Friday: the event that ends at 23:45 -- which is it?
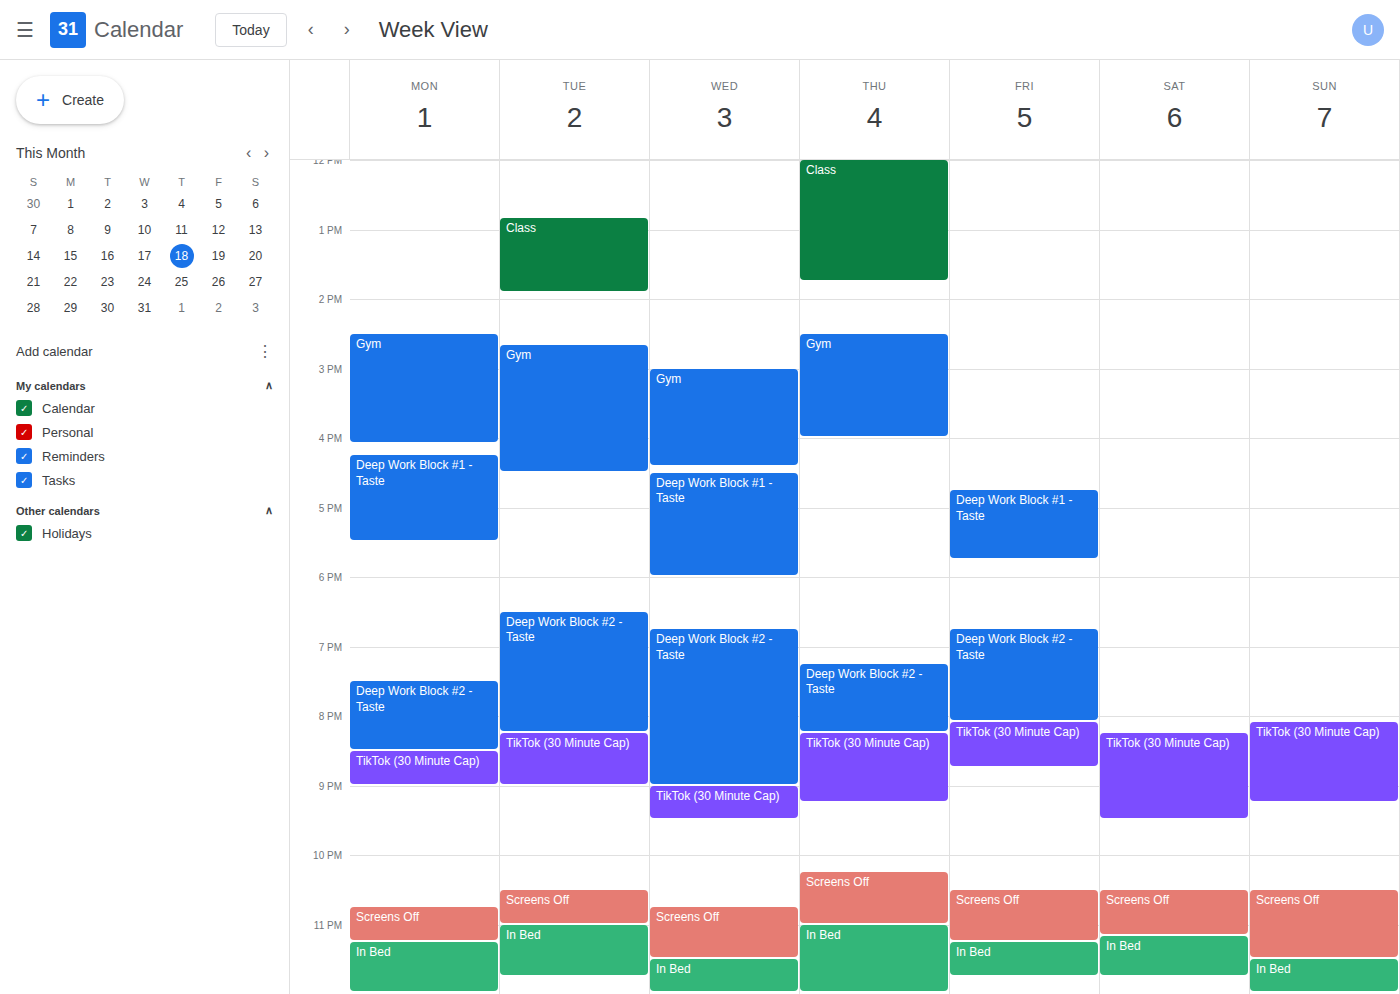
"In Bed"